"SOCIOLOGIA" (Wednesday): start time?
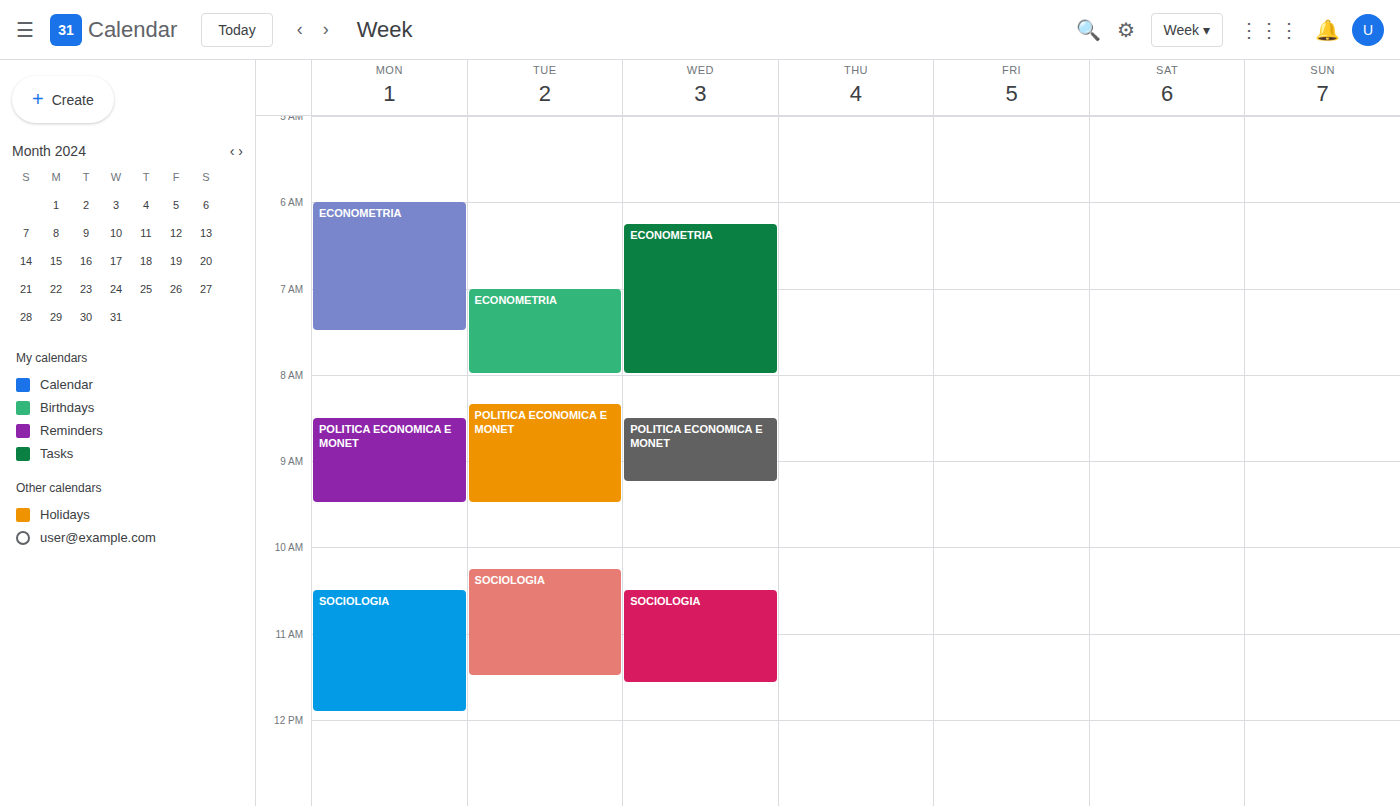
10:30 AM